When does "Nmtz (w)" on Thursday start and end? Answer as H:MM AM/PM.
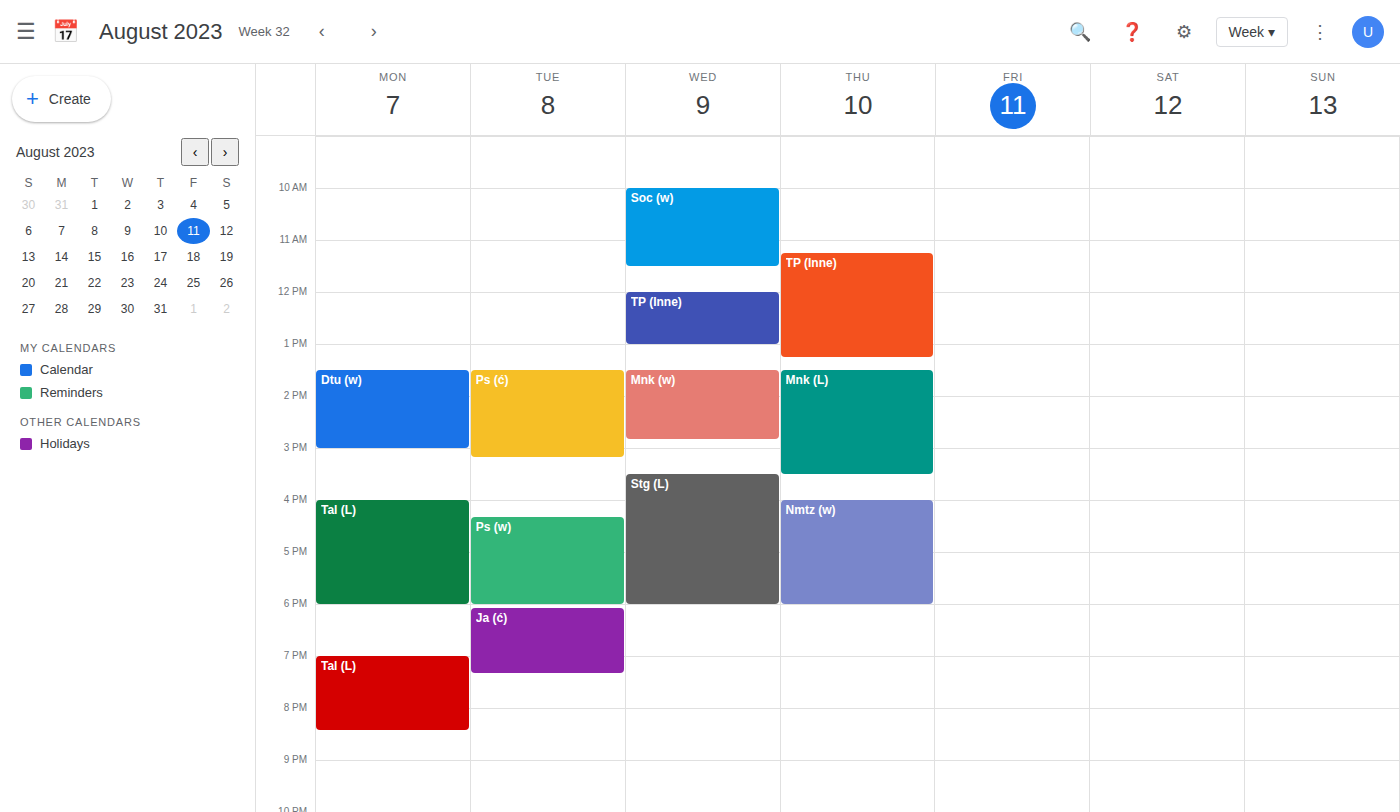
4:00 PM to 6:00 PM